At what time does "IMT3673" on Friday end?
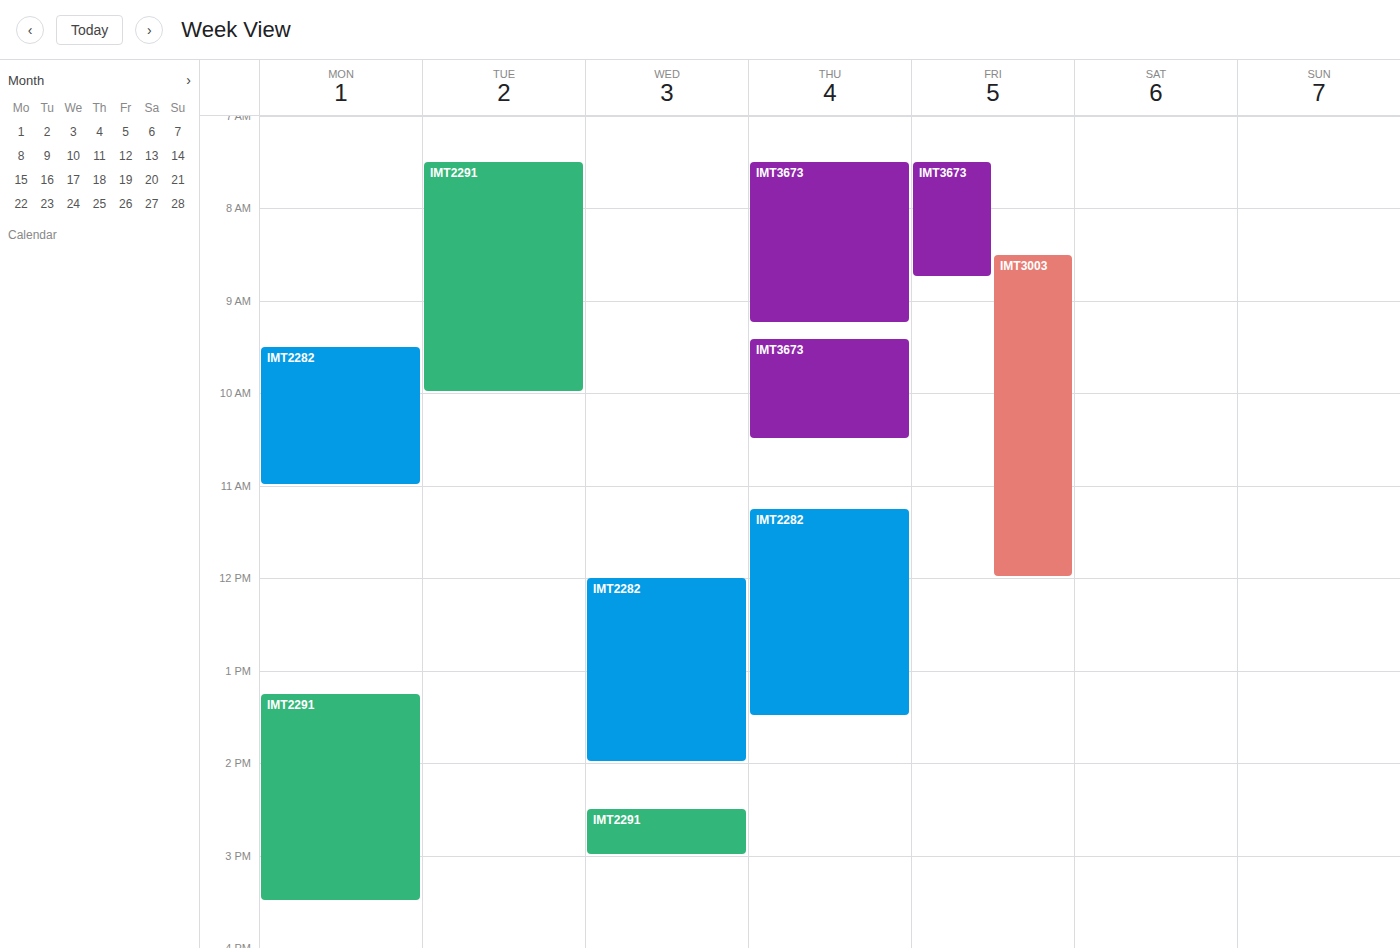
8:45 AM